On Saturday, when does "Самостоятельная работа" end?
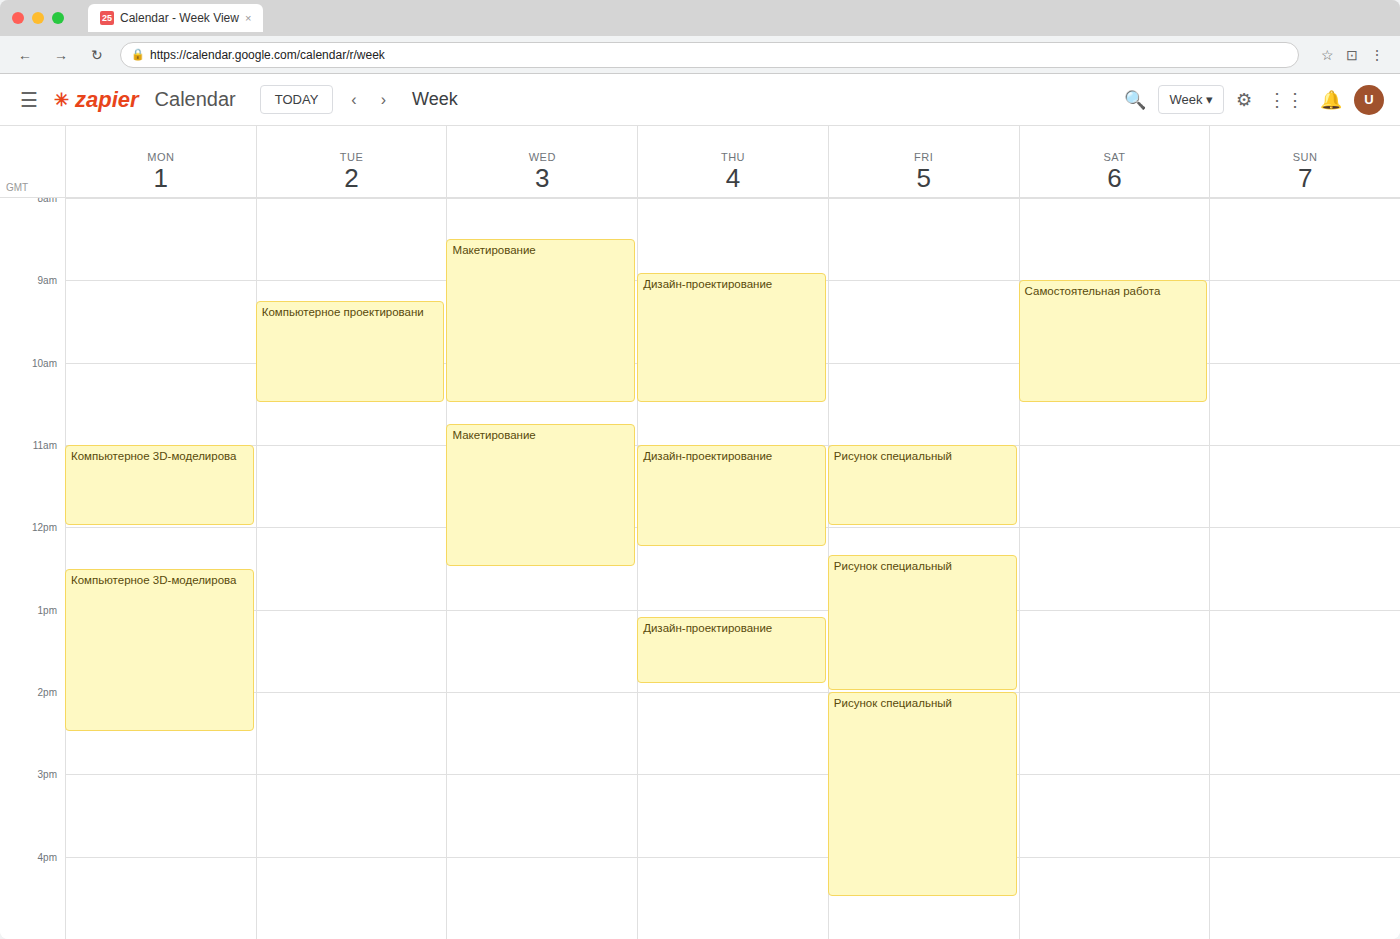
10:30 AM